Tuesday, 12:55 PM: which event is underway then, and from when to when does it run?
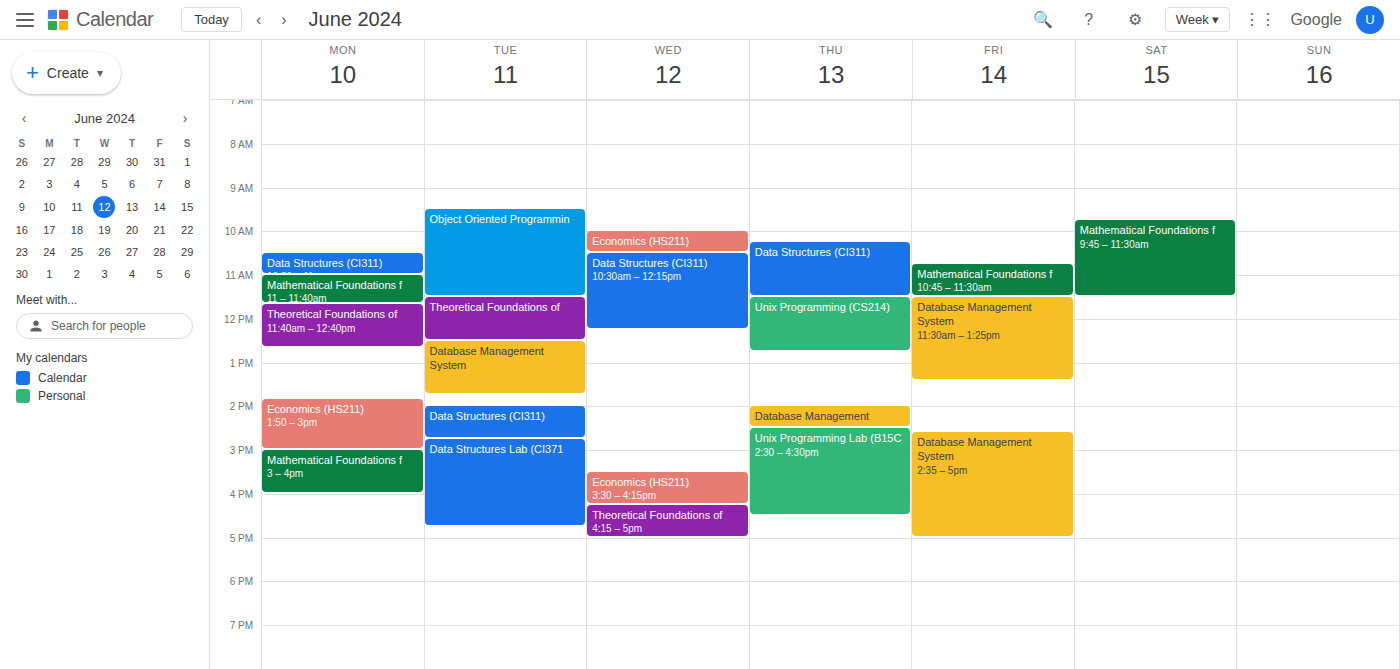
"Database Management System", 12:30 PM to 1:45 PM